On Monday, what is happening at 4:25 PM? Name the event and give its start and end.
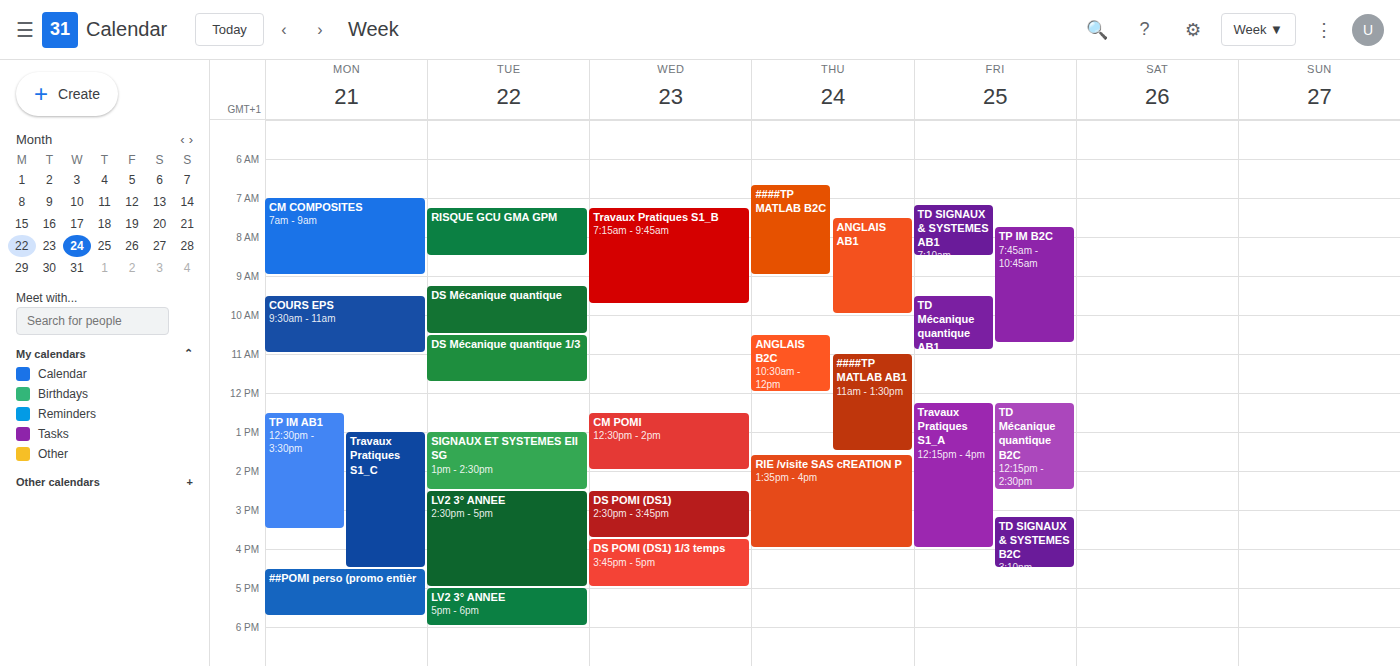
"Travaux Pratiques S1_C", 1:00 PM to 4:30 PM